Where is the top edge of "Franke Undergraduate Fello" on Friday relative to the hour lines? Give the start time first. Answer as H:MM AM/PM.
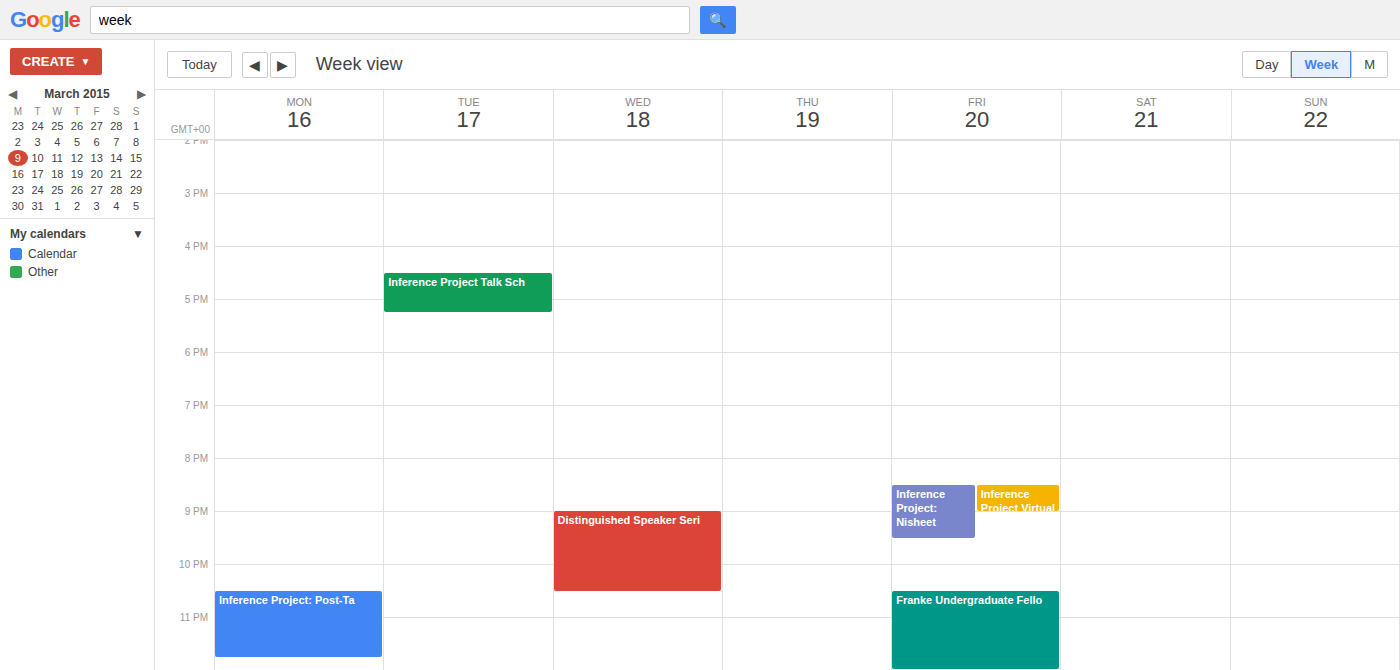
10:30 PM -- halfway between the 10 PM and 11 PM lines.